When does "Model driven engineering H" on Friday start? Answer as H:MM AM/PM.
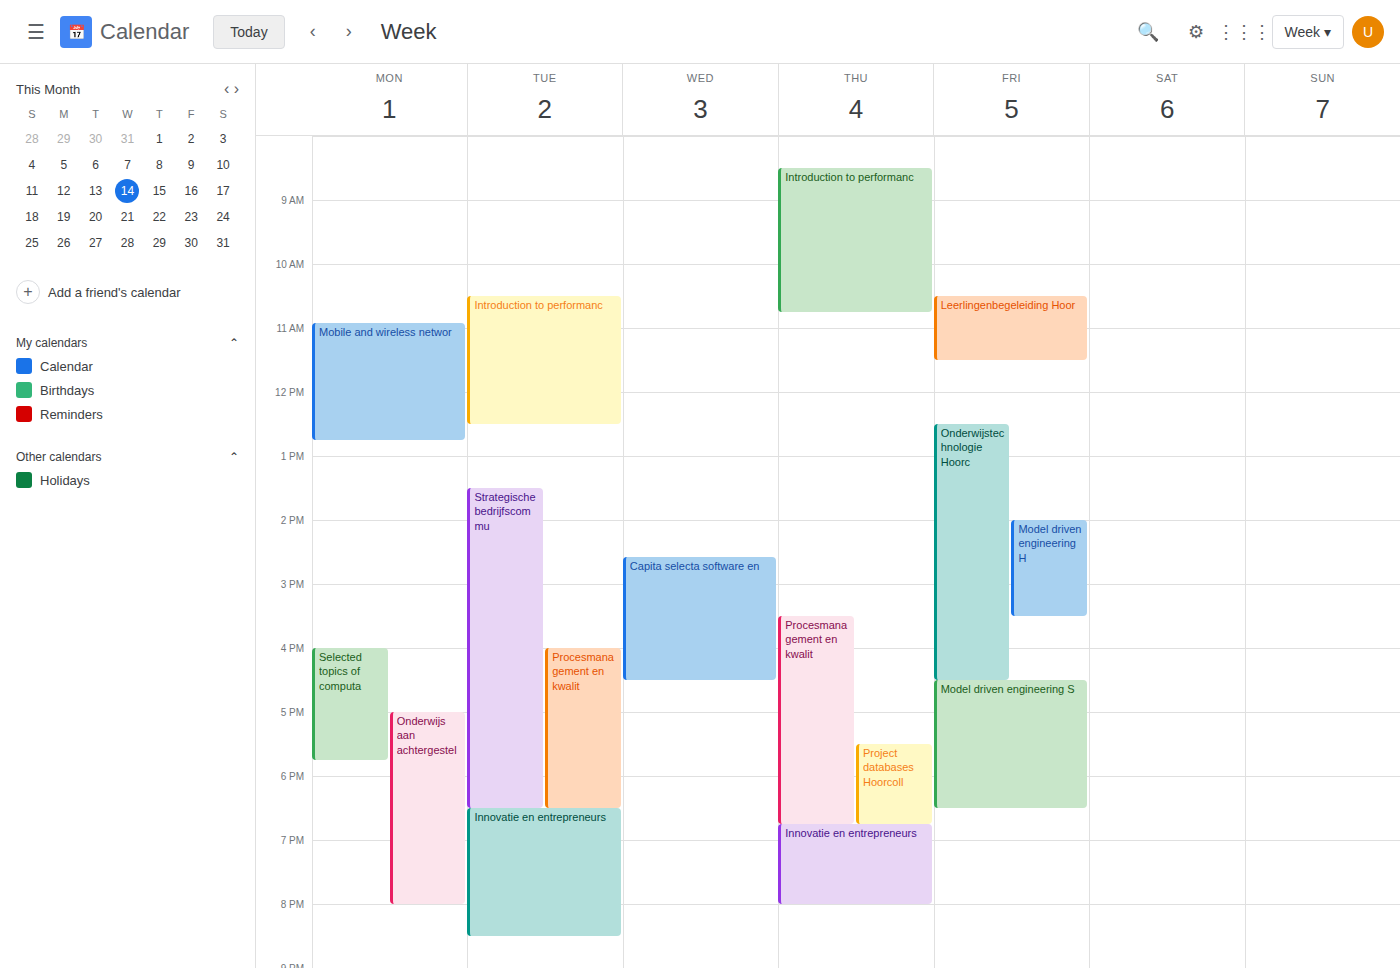
2:00 PM